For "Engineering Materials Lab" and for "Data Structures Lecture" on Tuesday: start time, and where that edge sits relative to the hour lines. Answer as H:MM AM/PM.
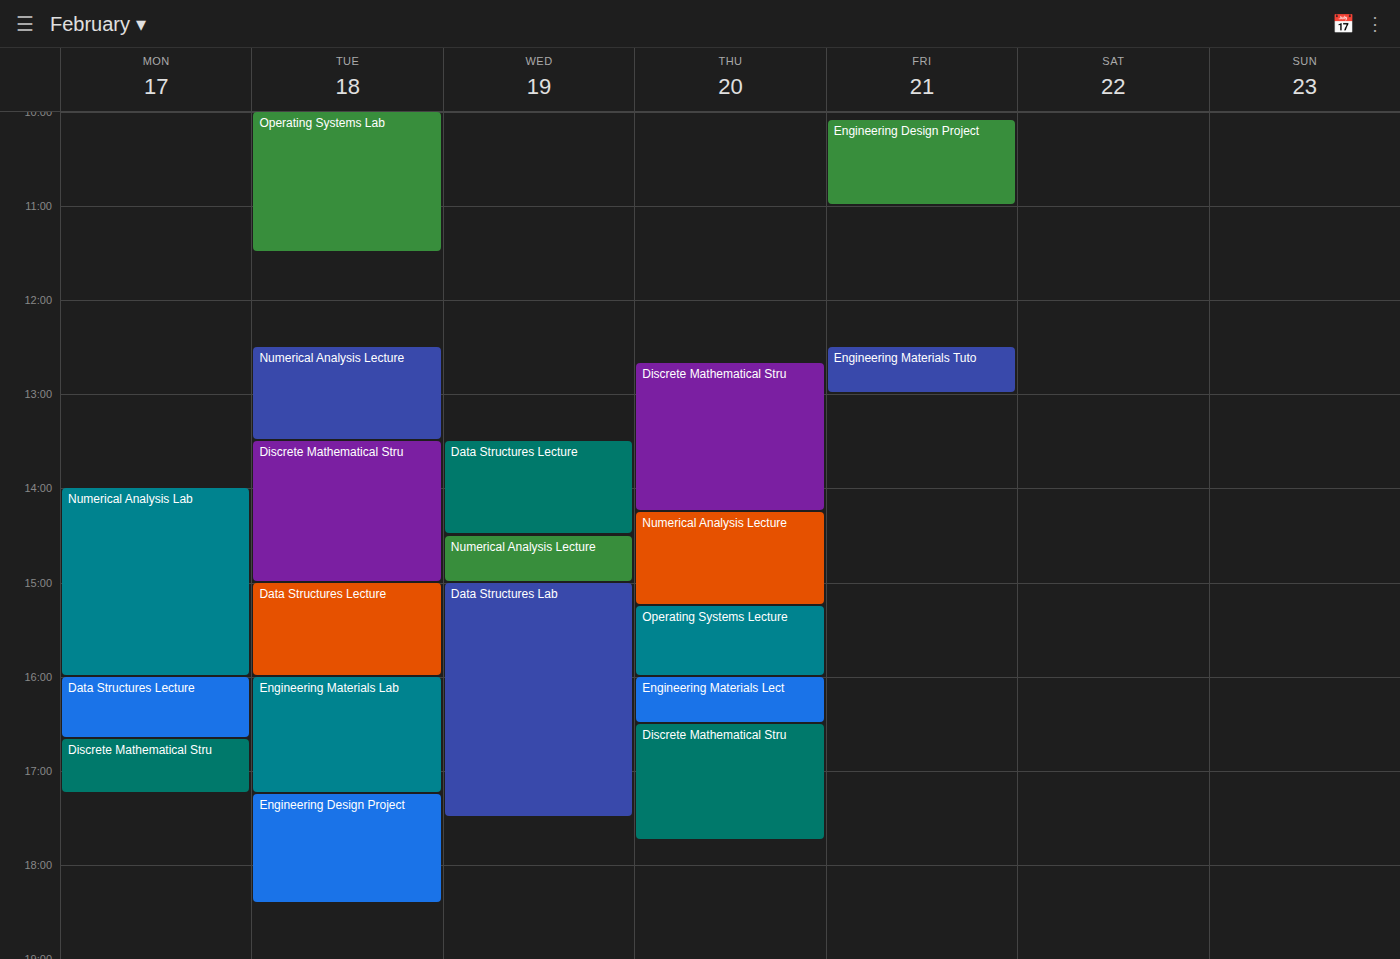
"Engineering Materials Lab": 4:00 PM, exactly on the 4 PM line. "Data Structures Lecture": 3:00 PM, exactly on the 3 PM line.